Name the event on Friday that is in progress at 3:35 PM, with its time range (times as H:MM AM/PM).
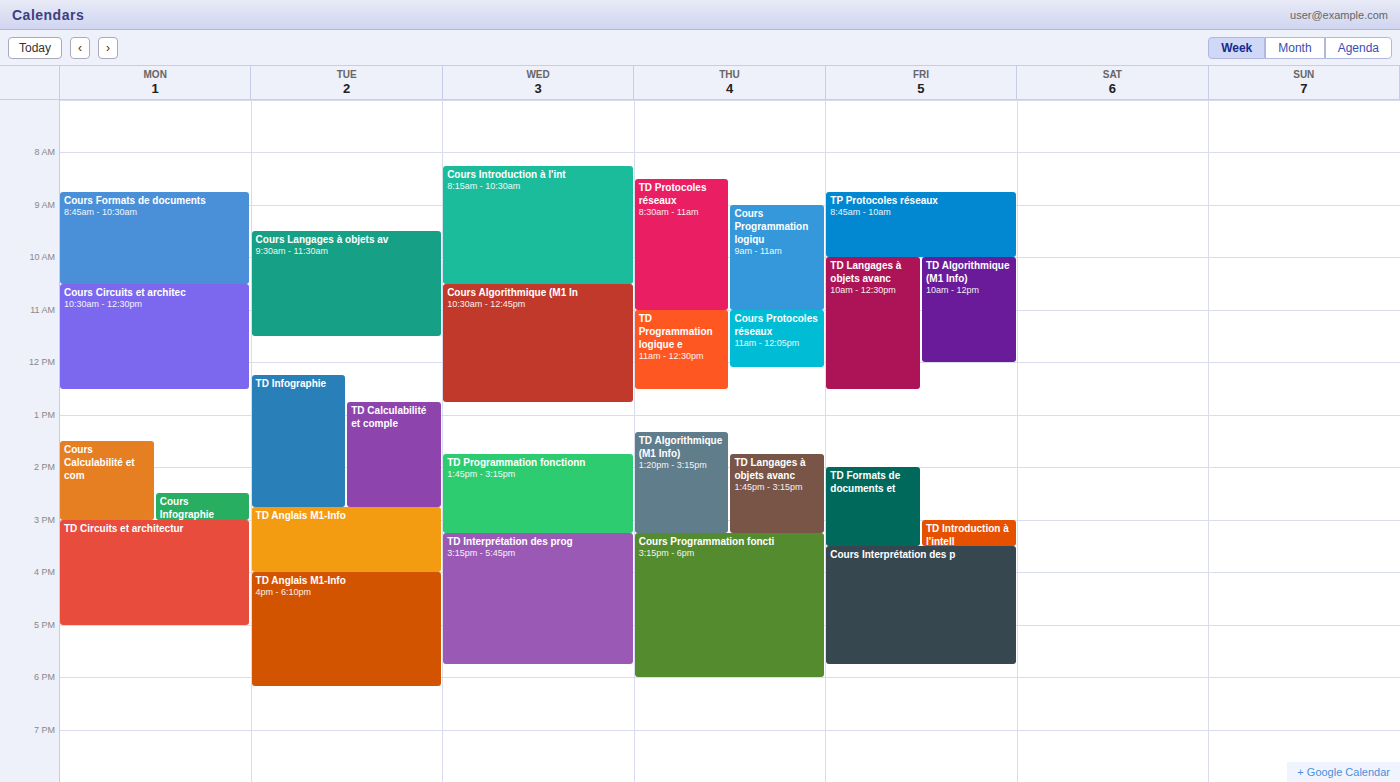
"Cours Interprétation des p", 3:30 PM to 5:45 PM